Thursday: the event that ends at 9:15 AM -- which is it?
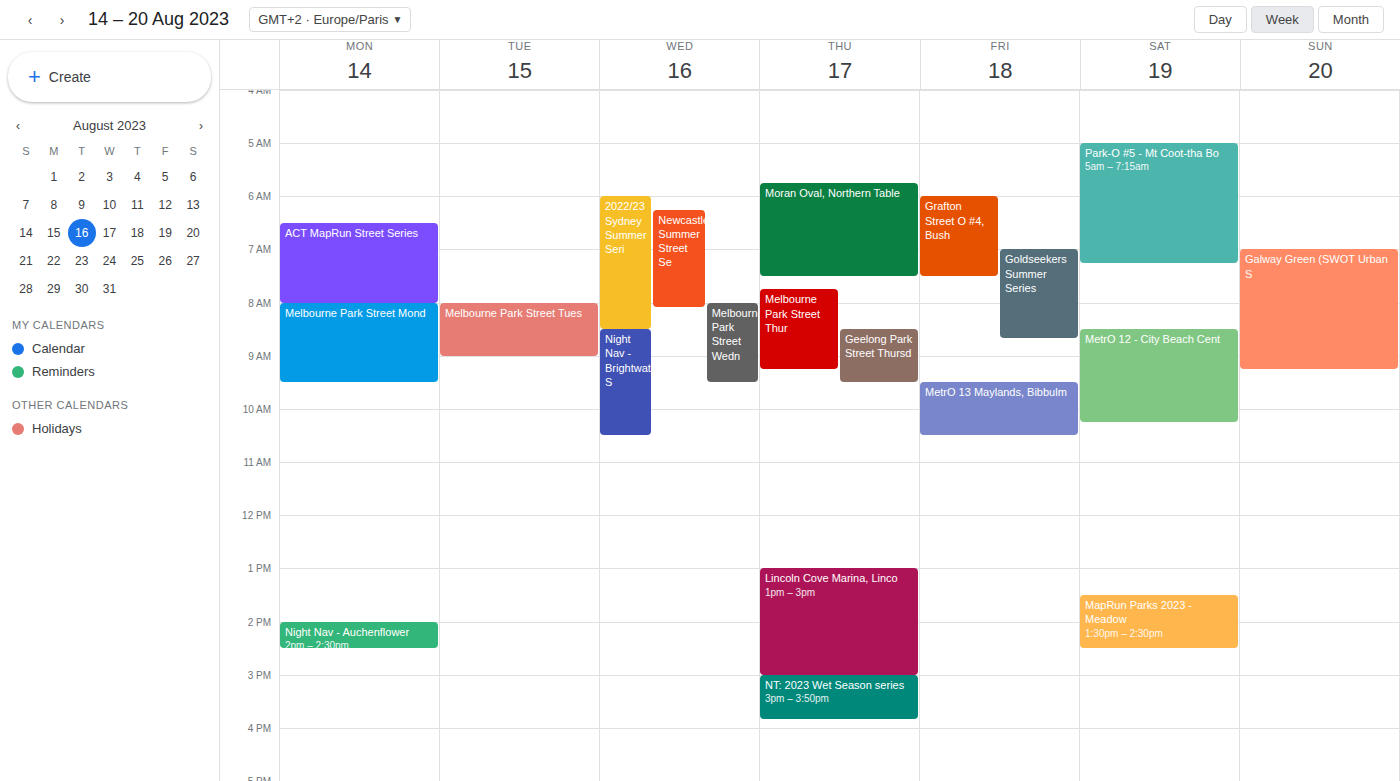
"Melbourne Park Street Thur"